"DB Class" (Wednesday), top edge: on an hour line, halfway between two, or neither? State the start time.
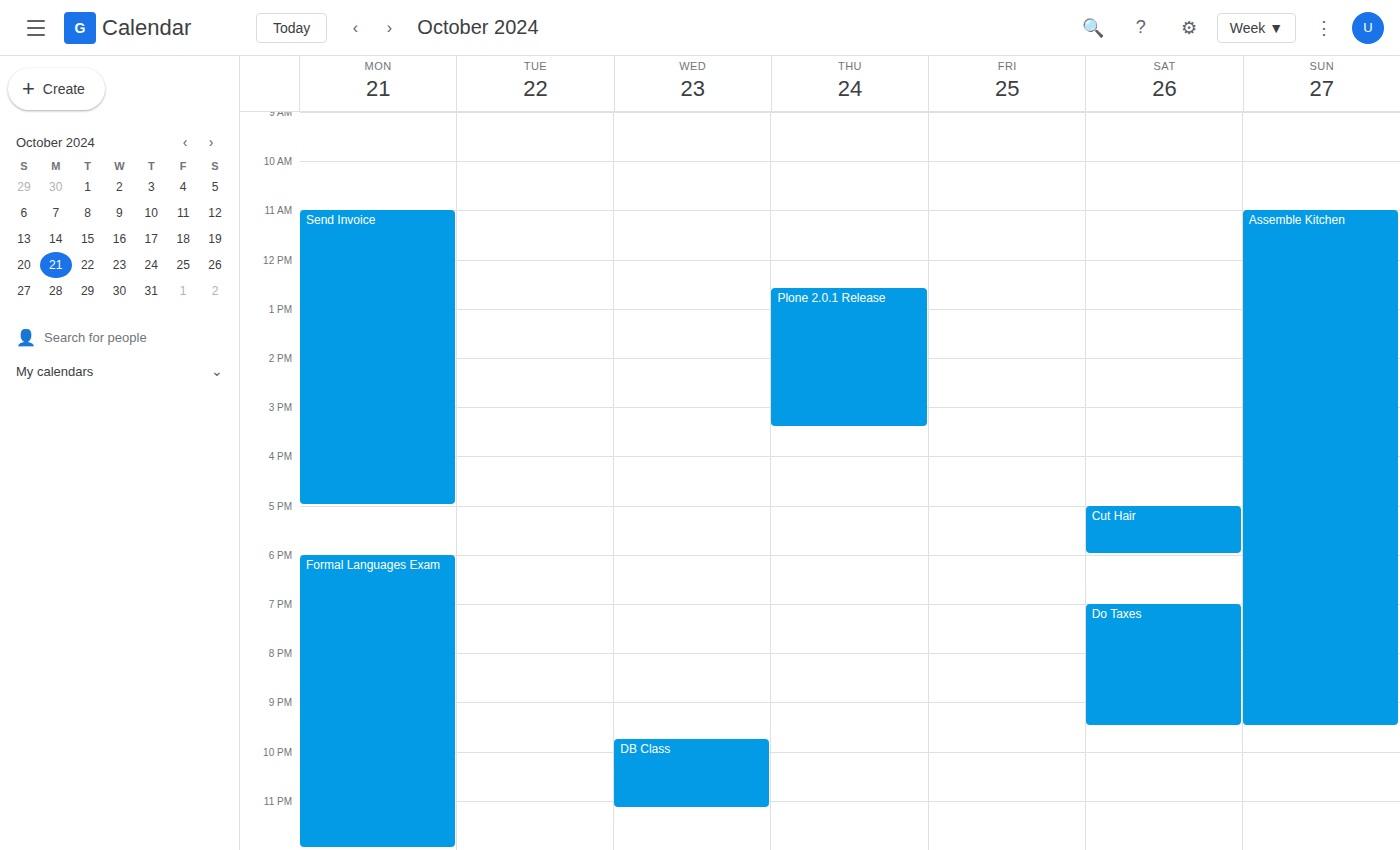
9:45 PM -- neither: three quarters of the way from the 9 PM line to the 10 PM line.